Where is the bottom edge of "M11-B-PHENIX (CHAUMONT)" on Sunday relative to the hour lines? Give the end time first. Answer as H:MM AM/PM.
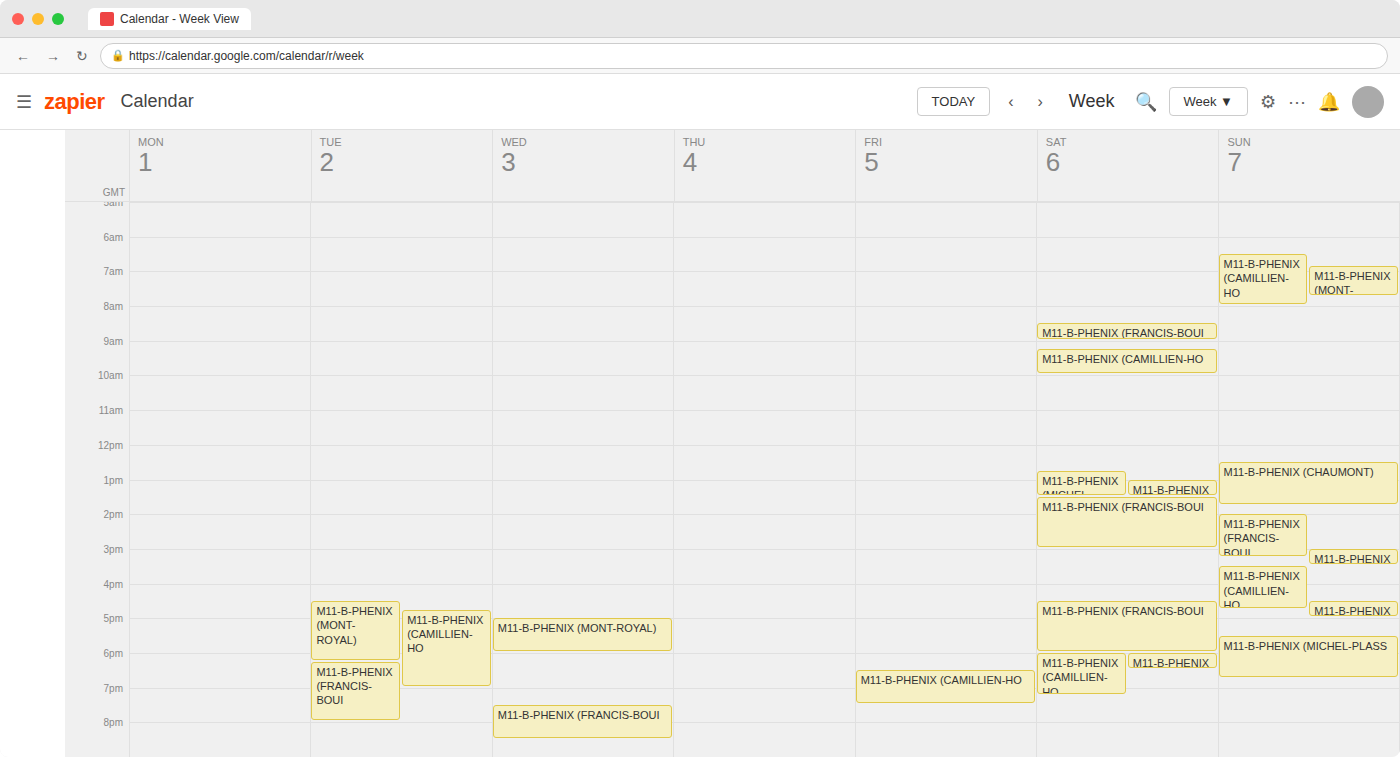
1:45 PM -- neither: three quarters of the way from the 1 PM line to the 2 PM line.